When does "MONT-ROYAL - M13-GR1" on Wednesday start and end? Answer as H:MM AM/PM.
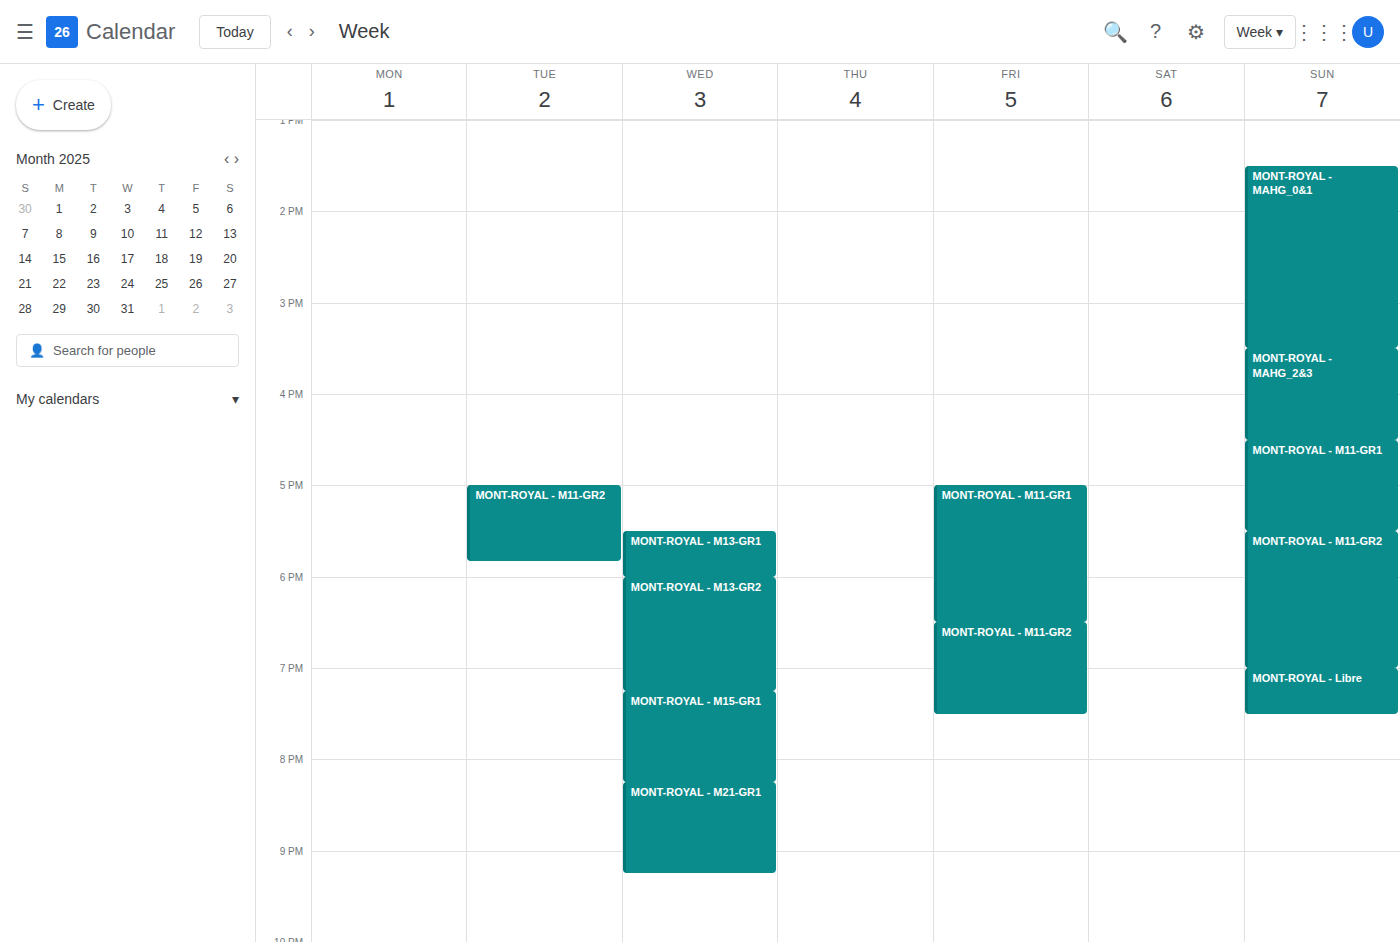
5:30 PM to 6:00 PM